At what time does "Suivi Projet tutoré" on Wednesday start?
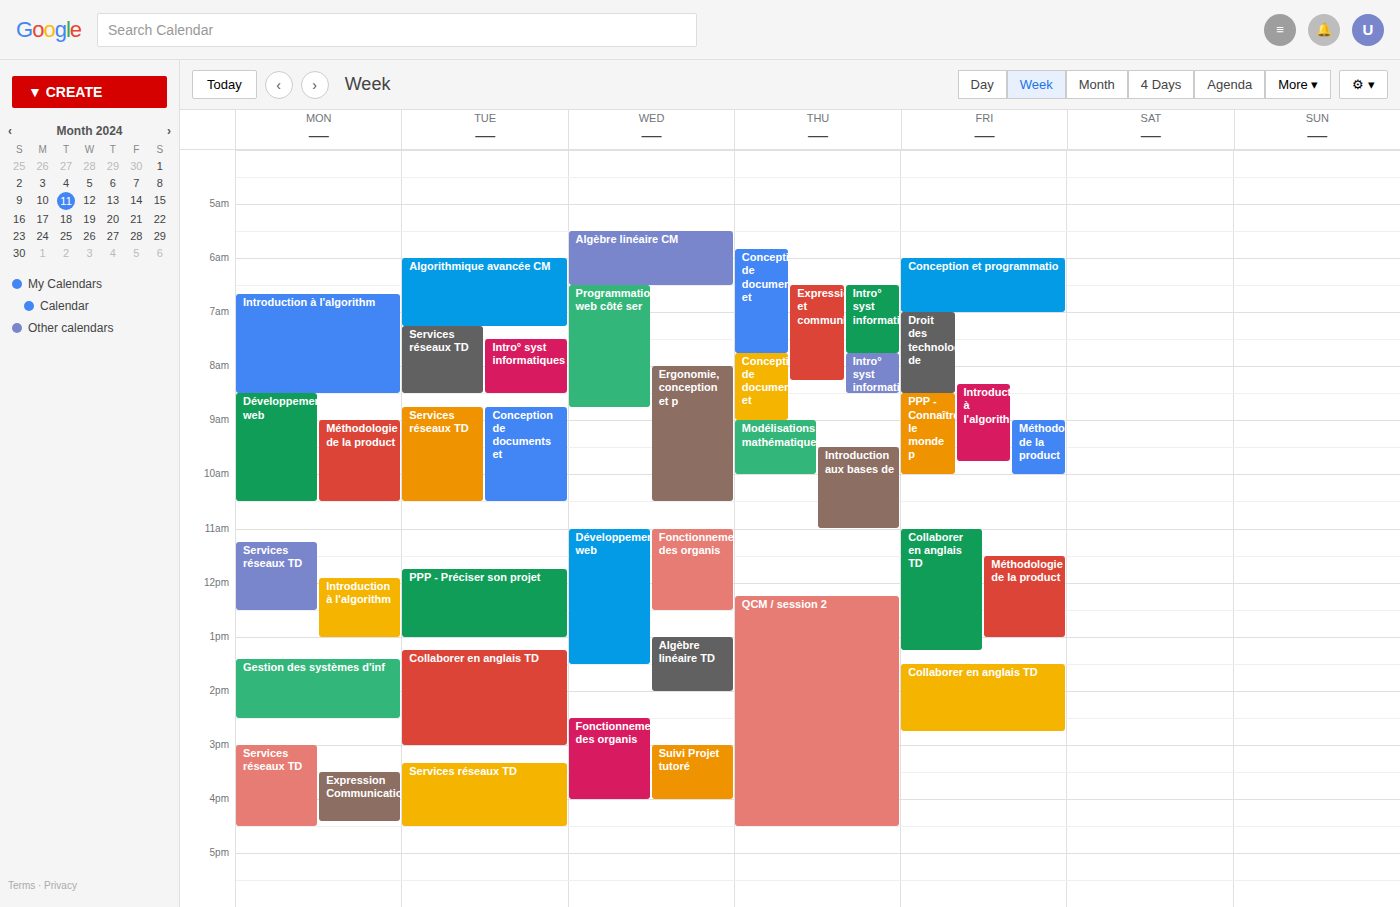
15:00